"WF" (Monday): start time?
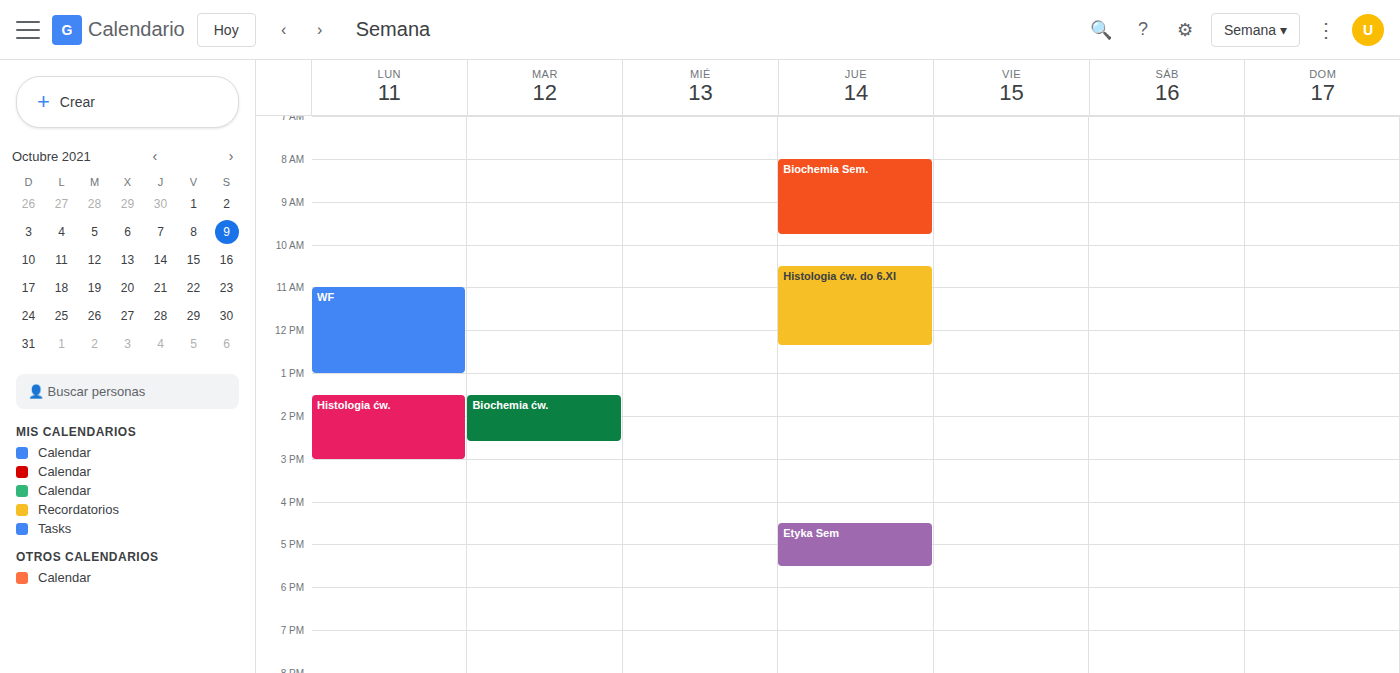
11:00 AM